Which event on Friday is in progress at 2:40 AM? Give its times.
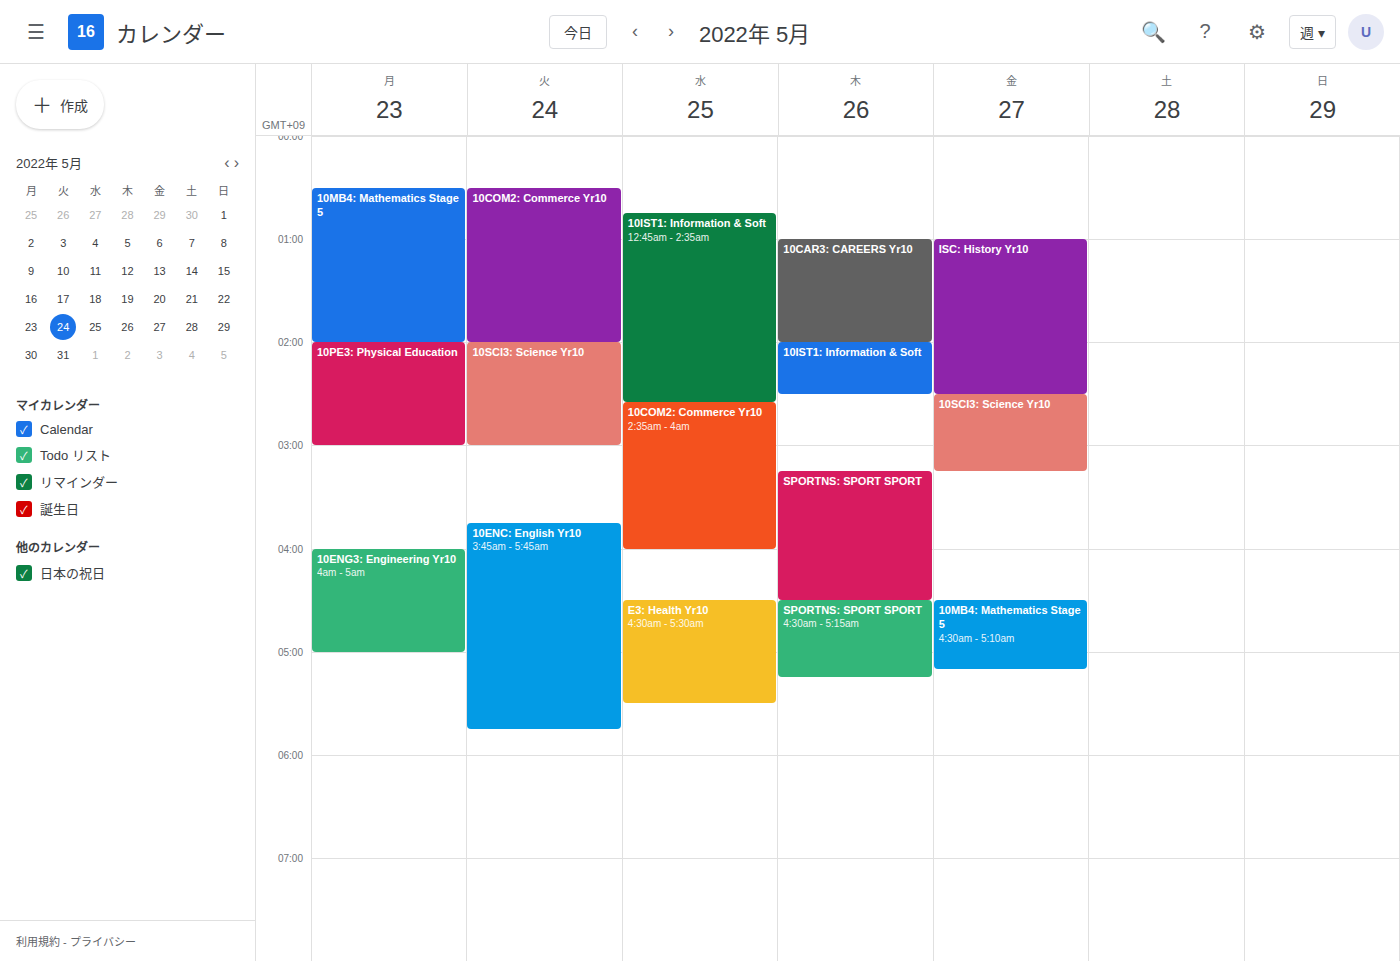
"10SCI3: Science Yr10", 2:30 AM to 3:15 AM